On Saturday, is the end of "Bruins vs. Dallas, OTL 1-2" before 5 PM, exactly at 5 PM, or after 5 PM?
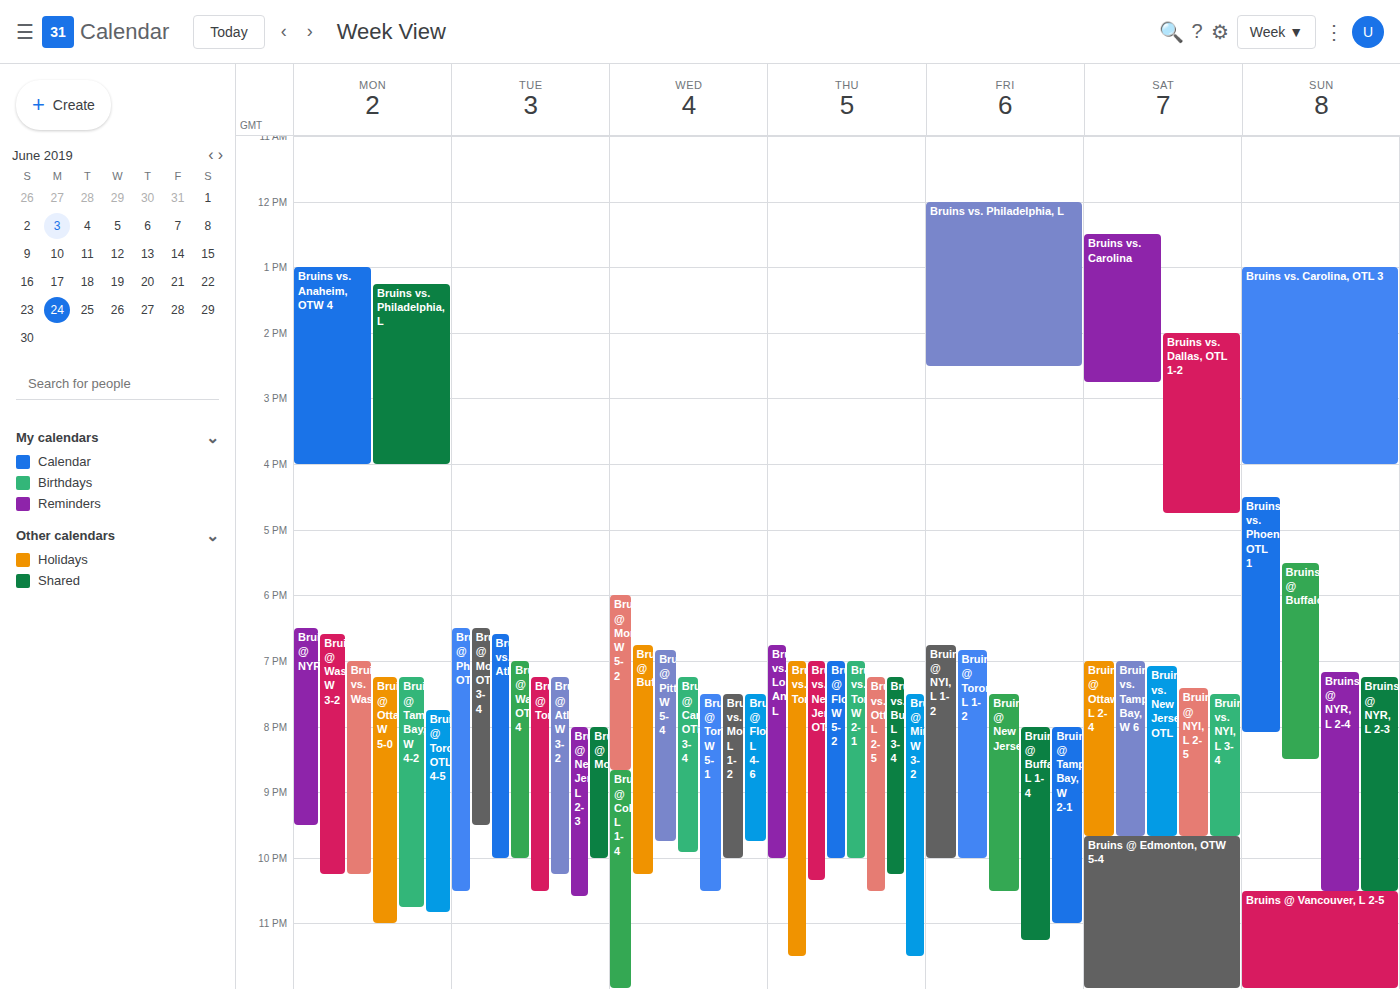
4:45 PM -- before 5 PM, 15 minutes above the 5 PM line.